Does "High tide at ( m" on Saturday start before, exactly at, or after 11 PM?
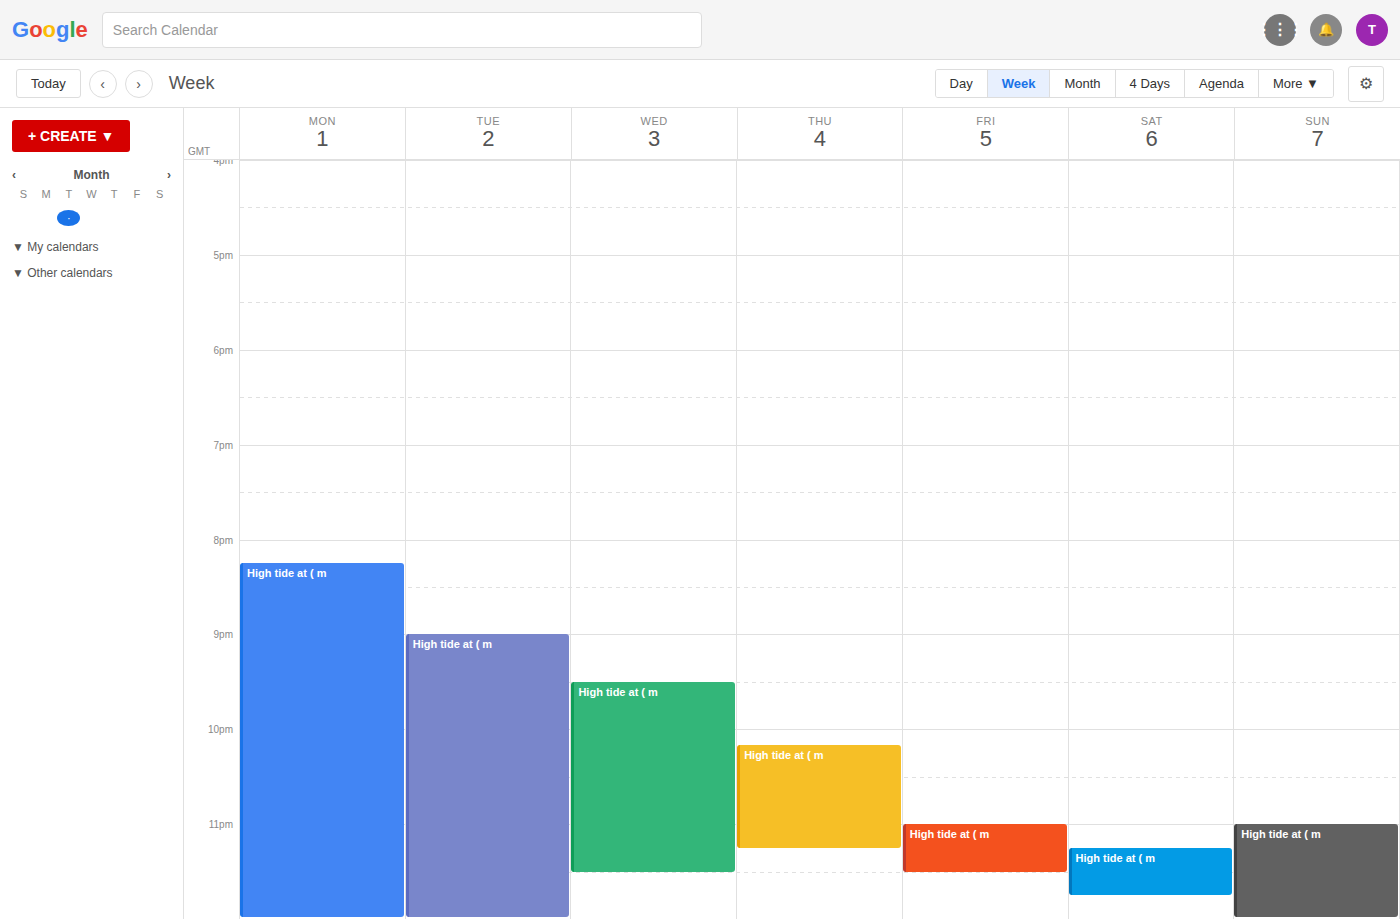
11:15 PM -- after 11 PM, 15 minutes below the 11 PM line.